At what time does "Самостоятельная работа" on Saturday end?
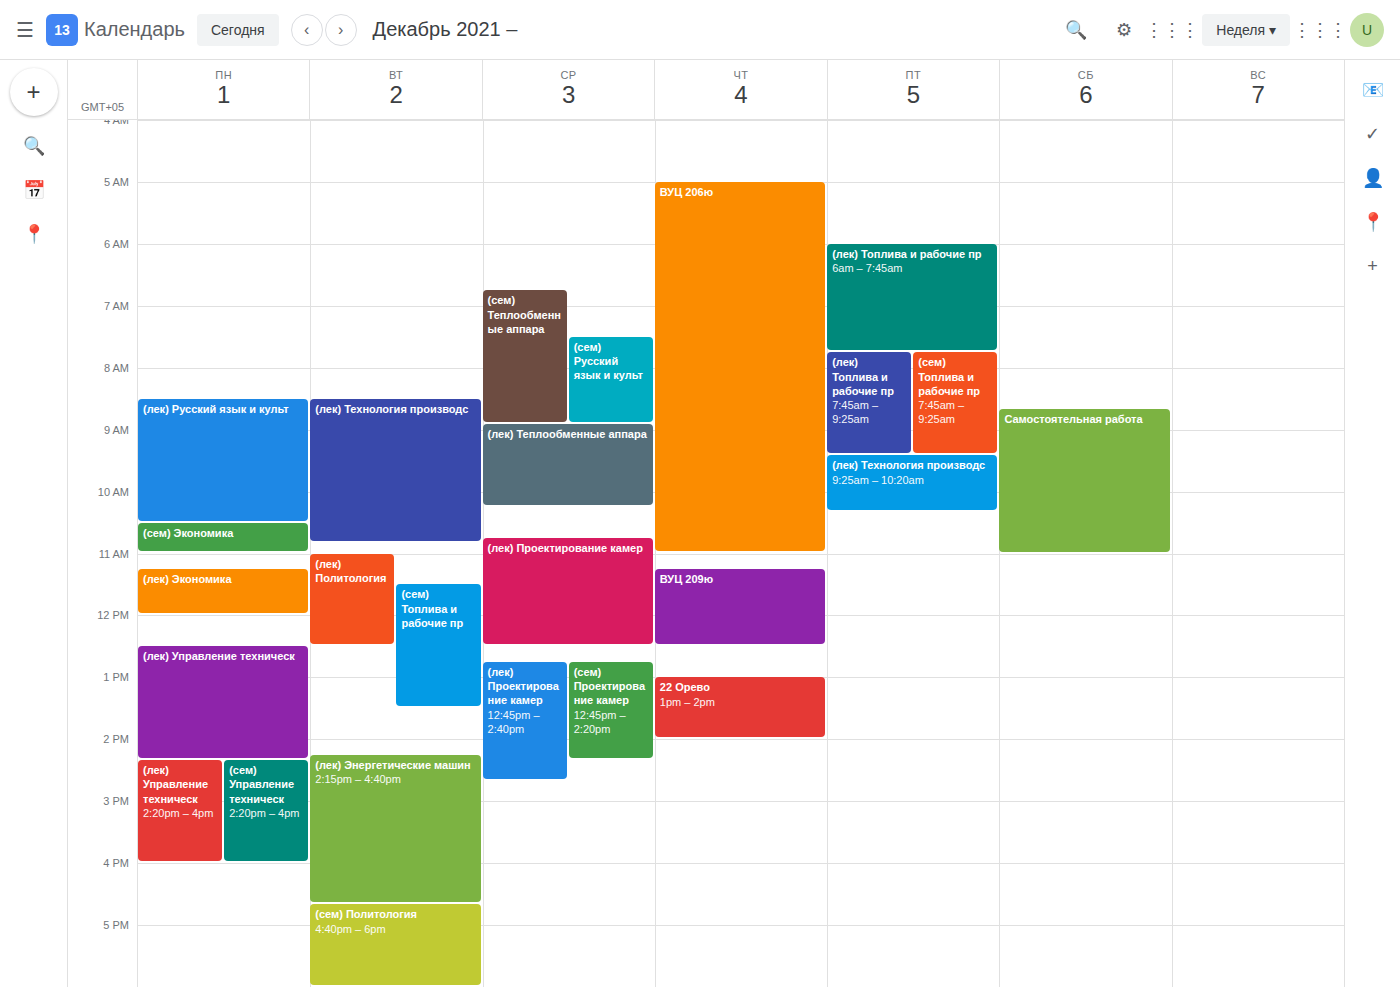
11:00